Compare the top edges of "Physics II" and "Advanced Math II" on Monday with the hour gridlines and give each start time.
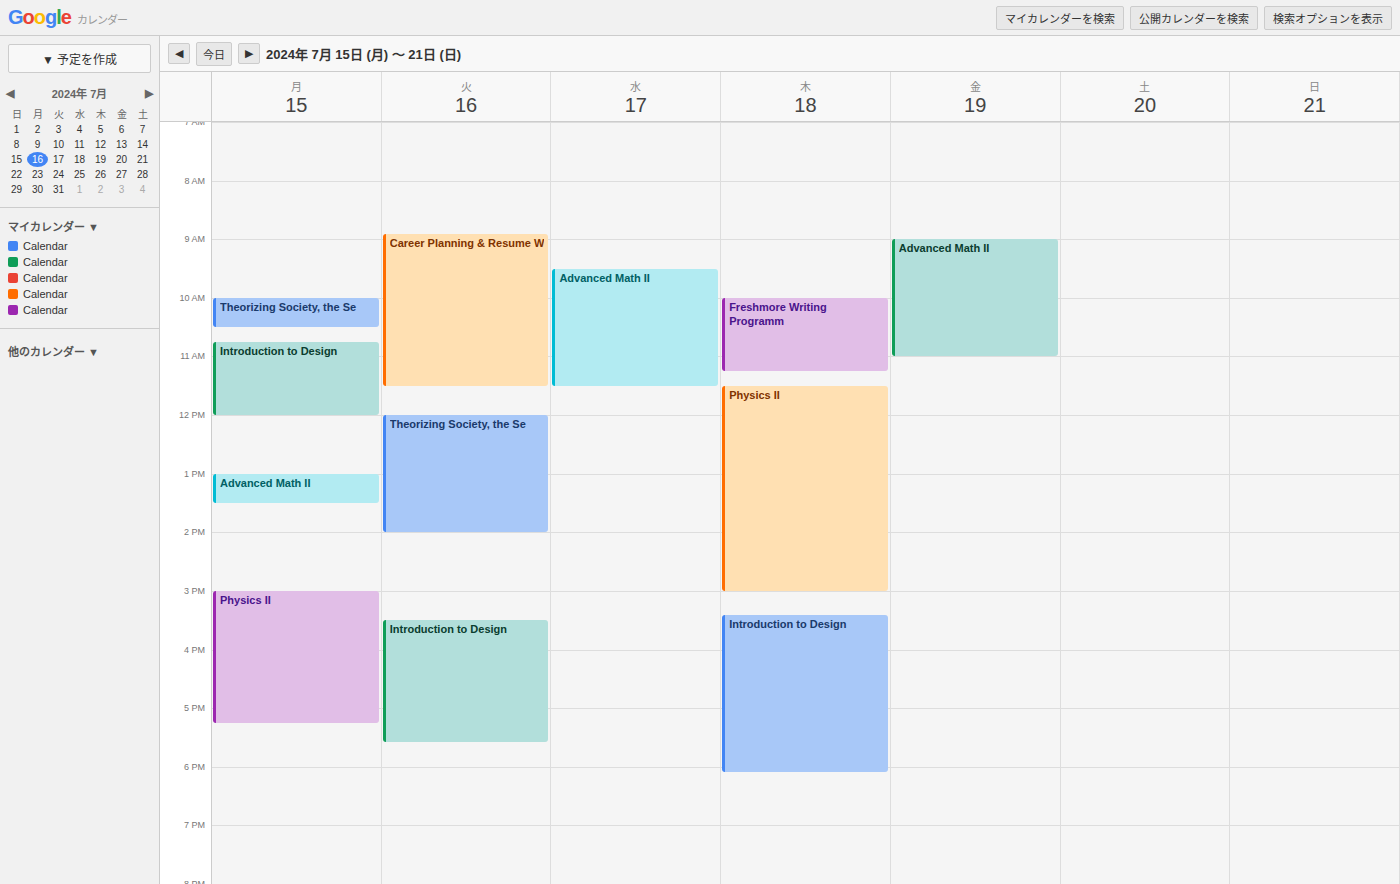
"Physics II": 3:00 PM, exactly on the 3 PM line. "Advanced Math II": 1:00 PM, exactly on the 1 PM line.